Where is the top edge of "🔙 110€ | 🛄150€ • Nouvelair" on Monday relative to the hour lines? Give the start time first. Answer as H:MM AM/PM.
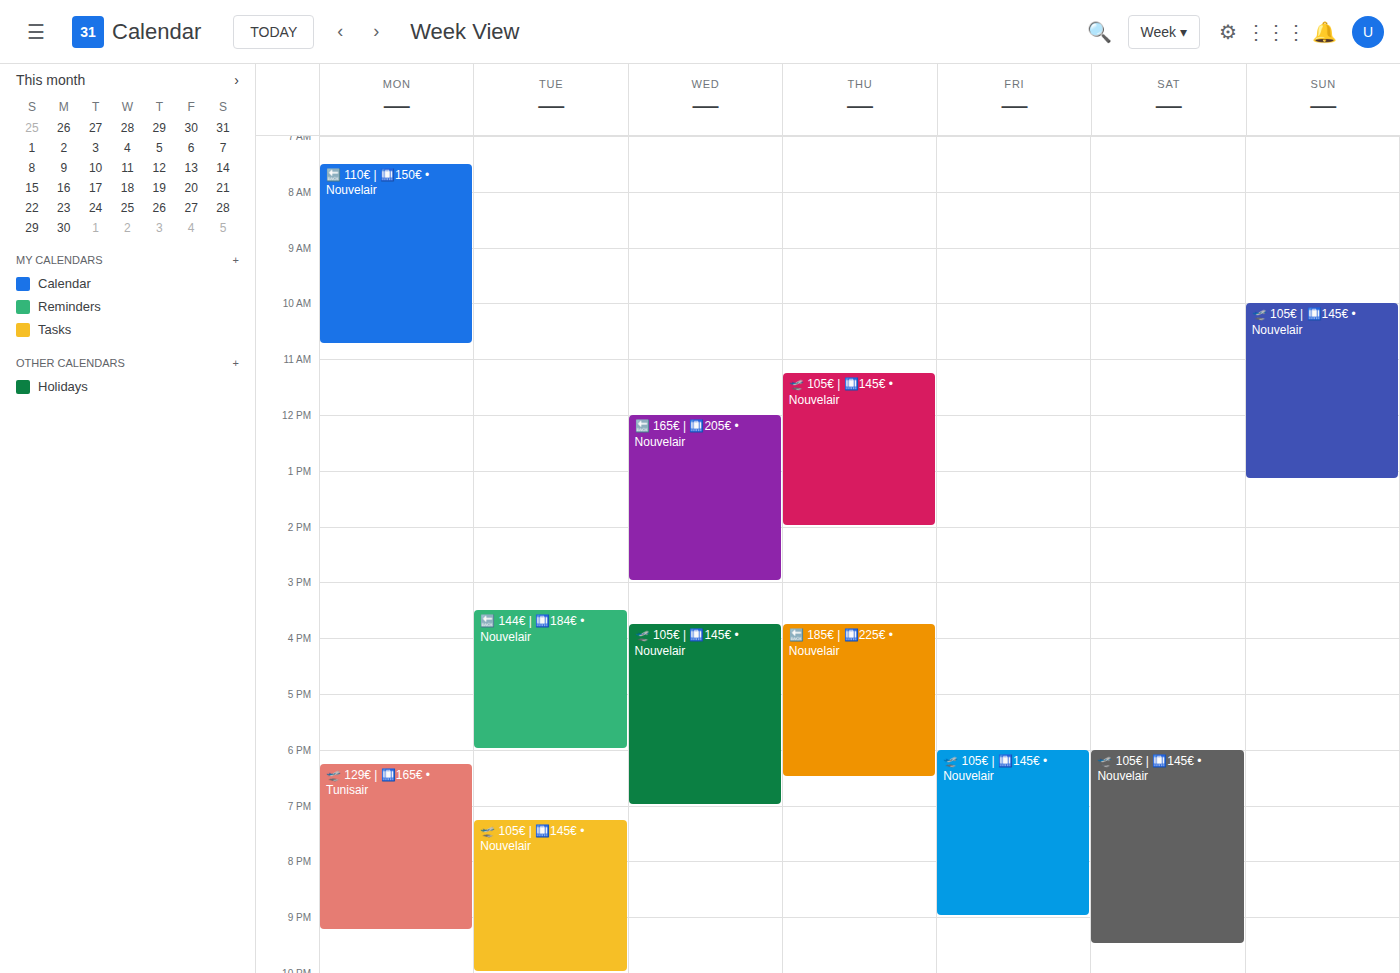
7:30 AM -- halfway between the 7 AM and 8 AM lines.